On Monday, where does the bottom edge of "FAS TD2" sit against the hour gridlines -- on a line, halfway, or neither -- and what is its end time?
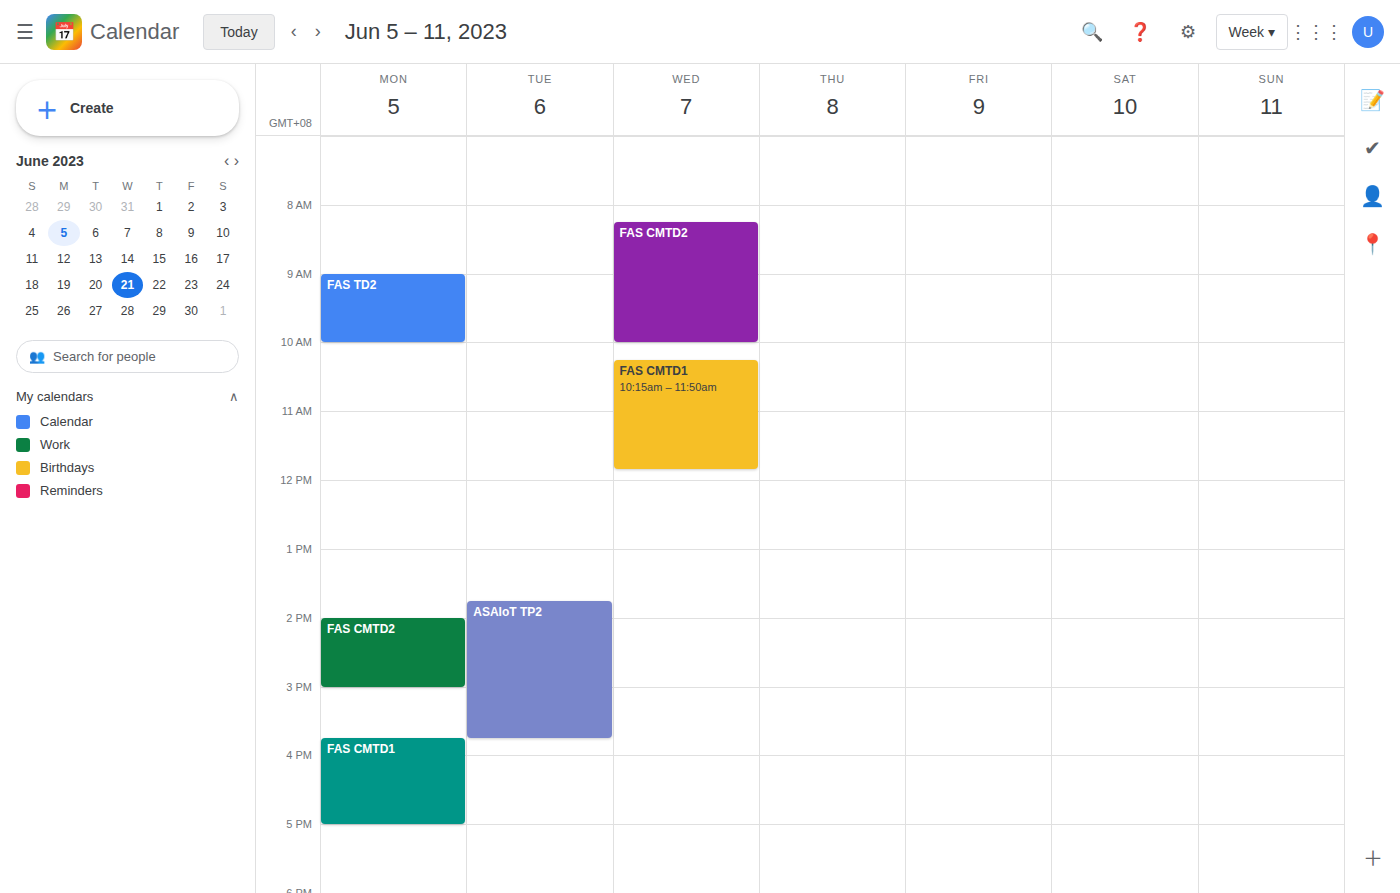
10:00 AM -- exactly on the 10 AM line.